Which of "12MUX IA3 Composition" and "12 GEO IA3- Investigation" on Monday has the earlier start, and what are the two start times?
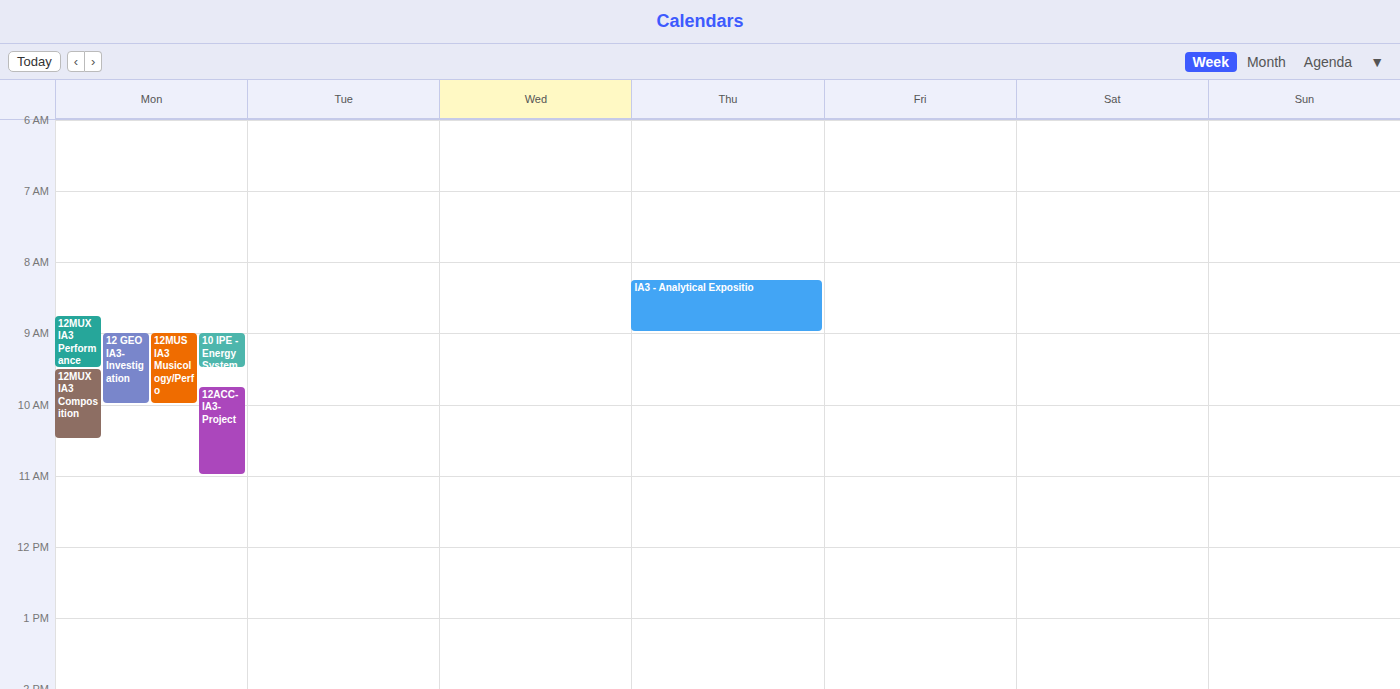
"12 GEO IA3- Investigation" 09:00; "12MUX IA3 Composition" 09:30.